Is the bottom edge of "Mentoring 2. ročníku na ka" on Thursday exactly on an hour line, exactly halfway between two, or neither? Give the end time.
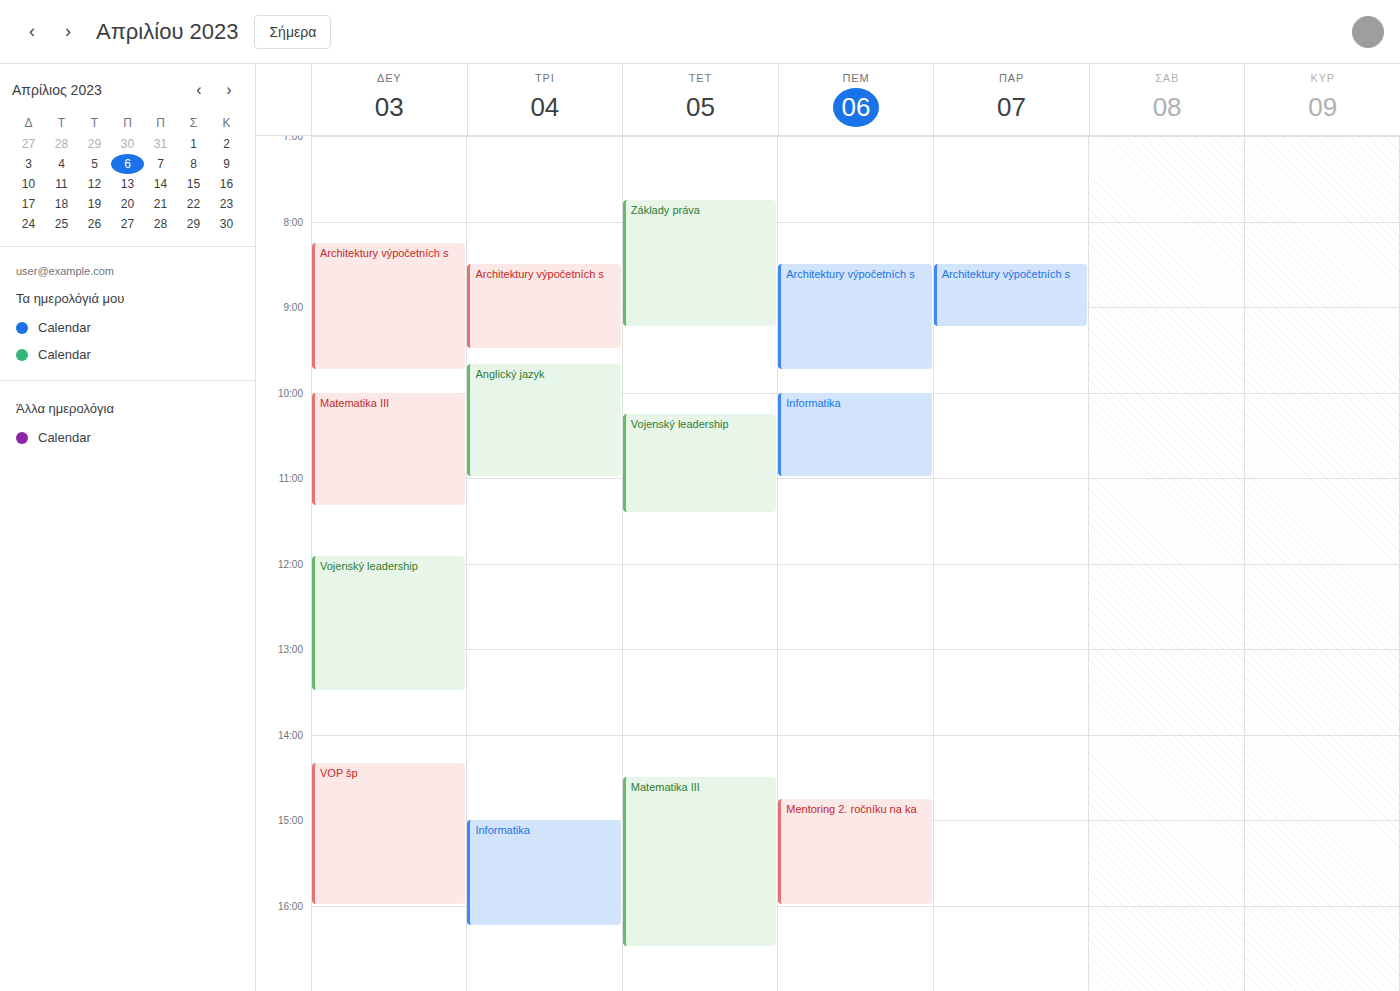
4:00 PM -- exactly on the 4 PM line.